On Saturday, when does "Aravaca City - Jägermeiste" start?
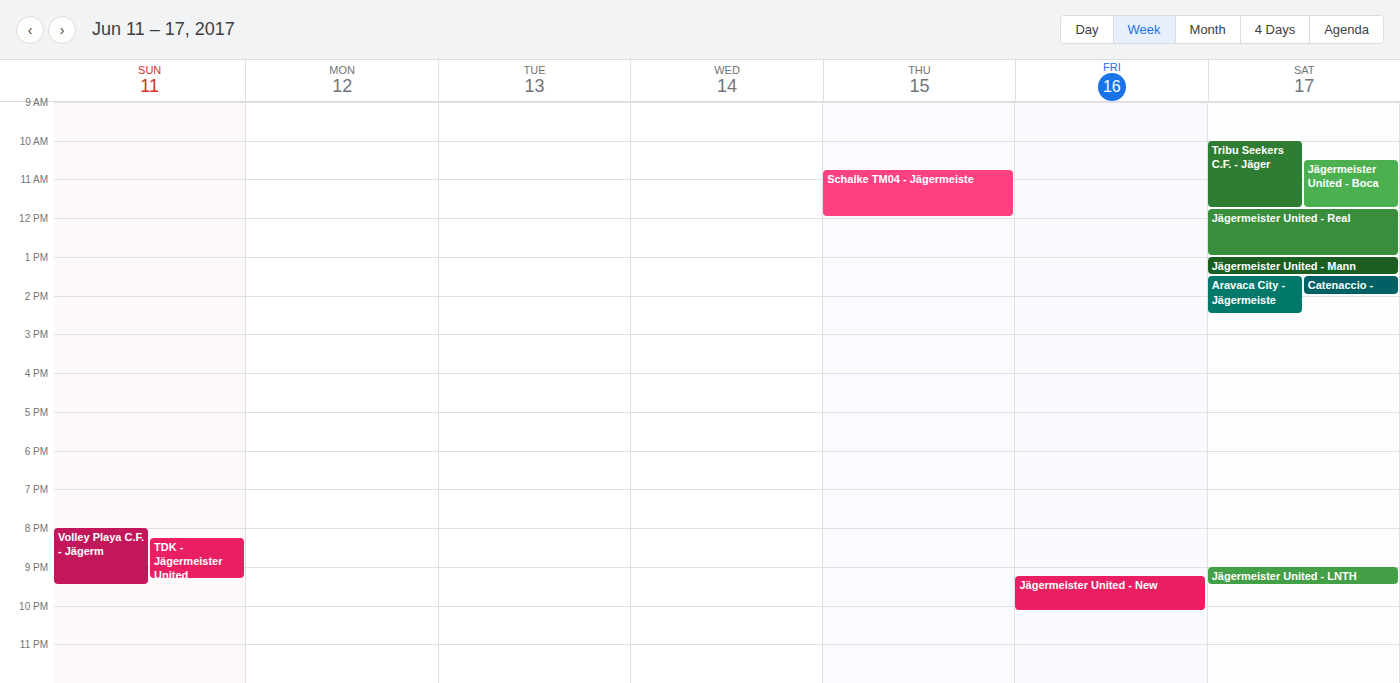
1:30 PM